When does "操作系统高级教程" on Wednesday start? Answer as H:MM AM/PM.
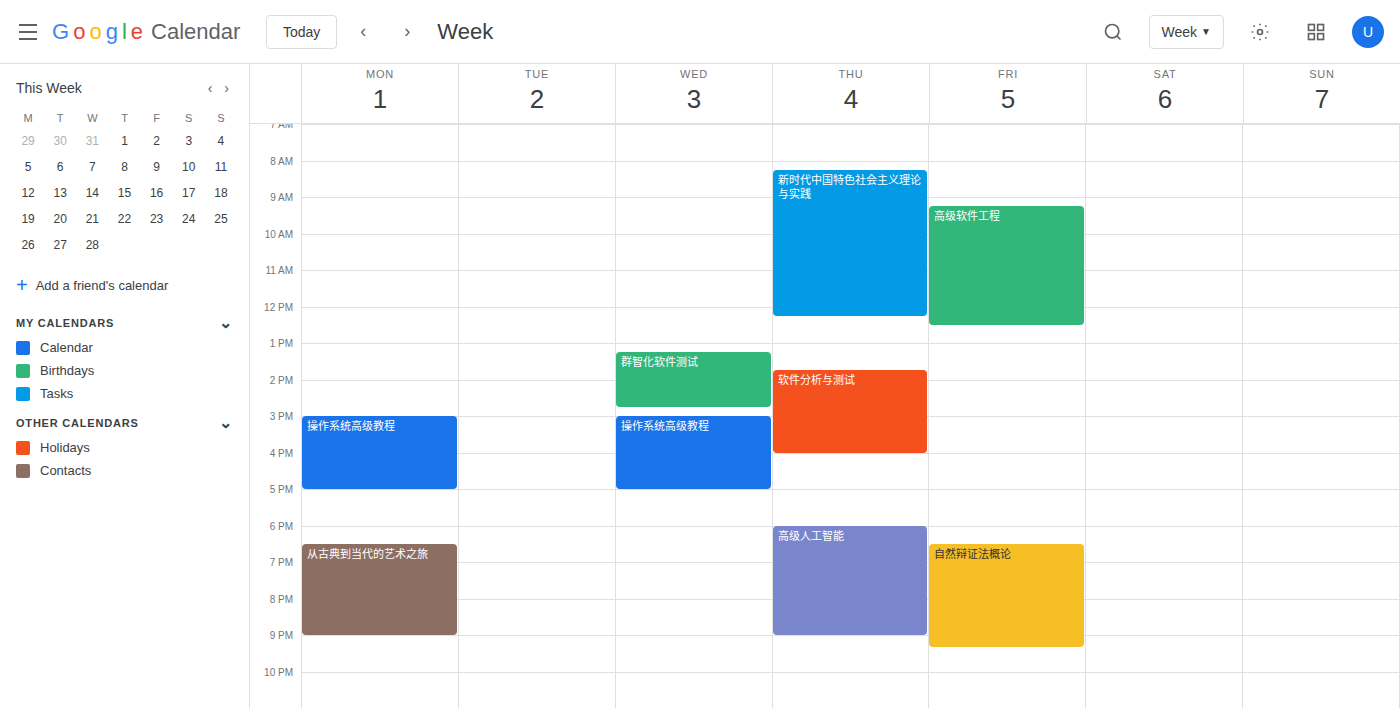
3:00 PM